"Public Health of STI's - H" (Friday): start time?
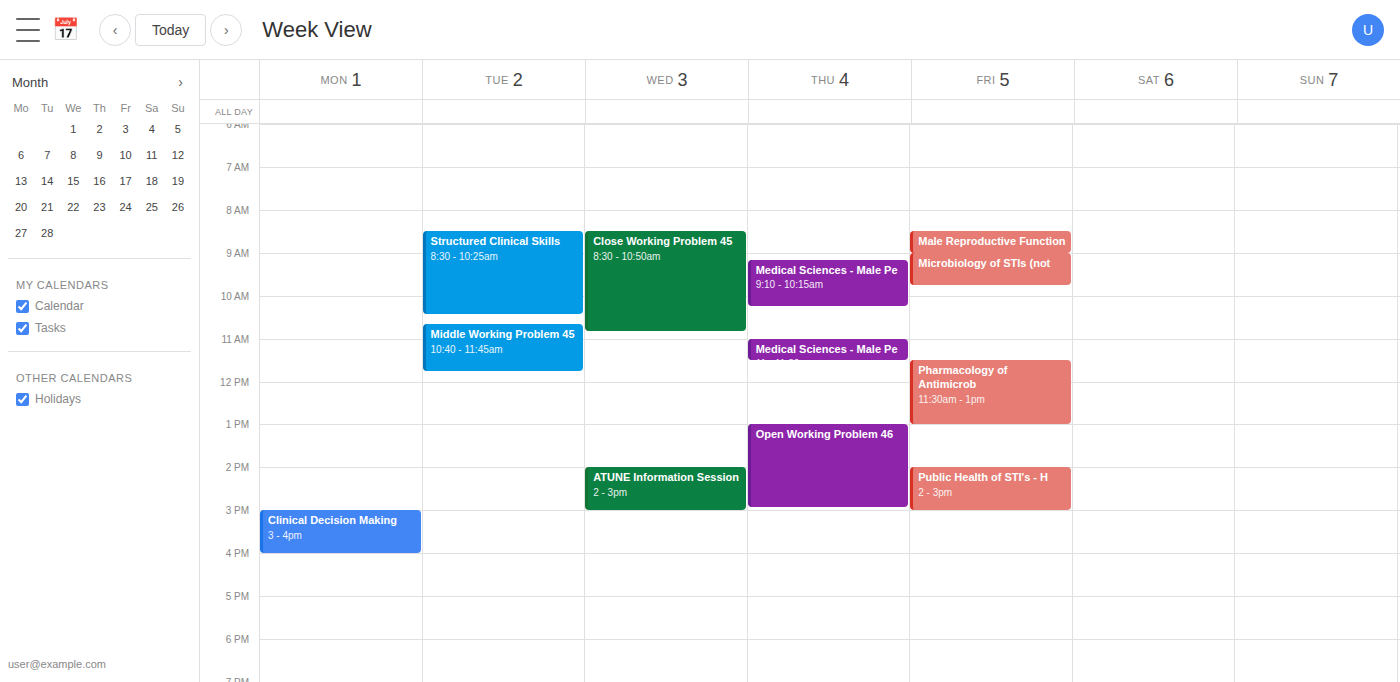
2:00 PM